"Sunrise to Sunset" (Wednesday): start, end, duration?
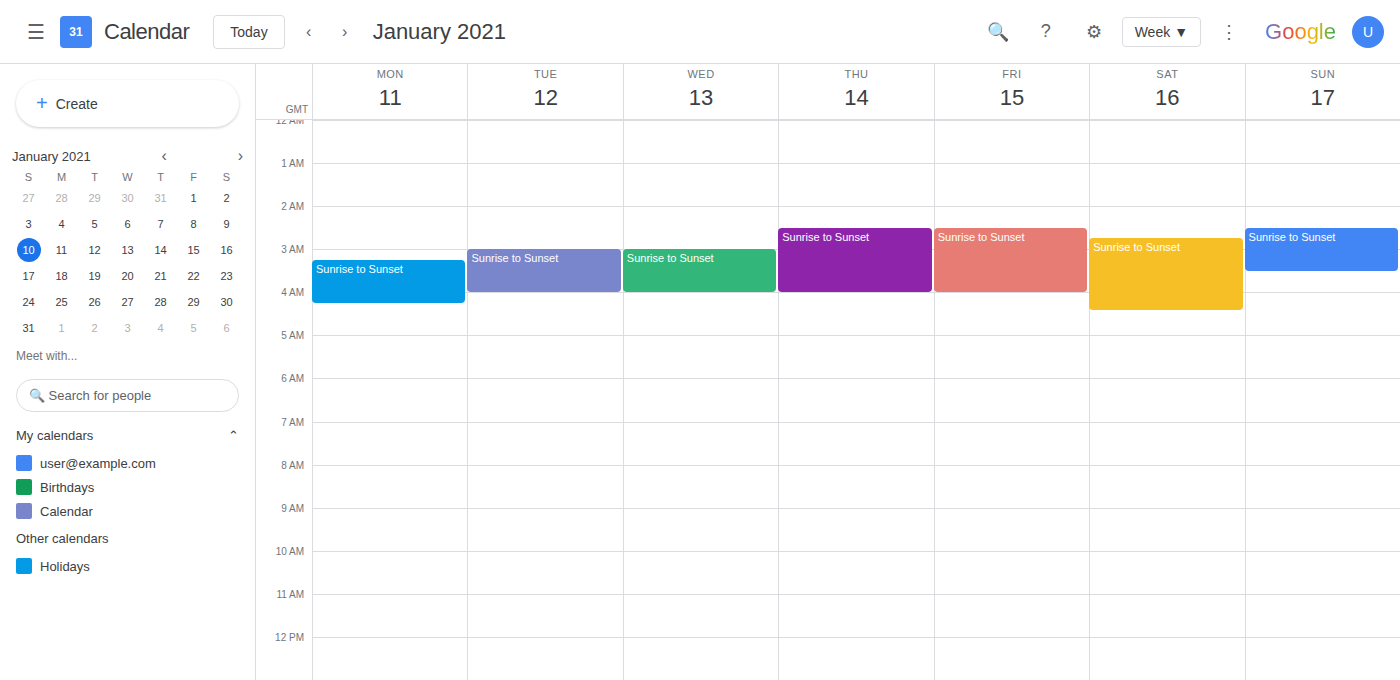
3:00 AM to 4:00 AM, 1 hour